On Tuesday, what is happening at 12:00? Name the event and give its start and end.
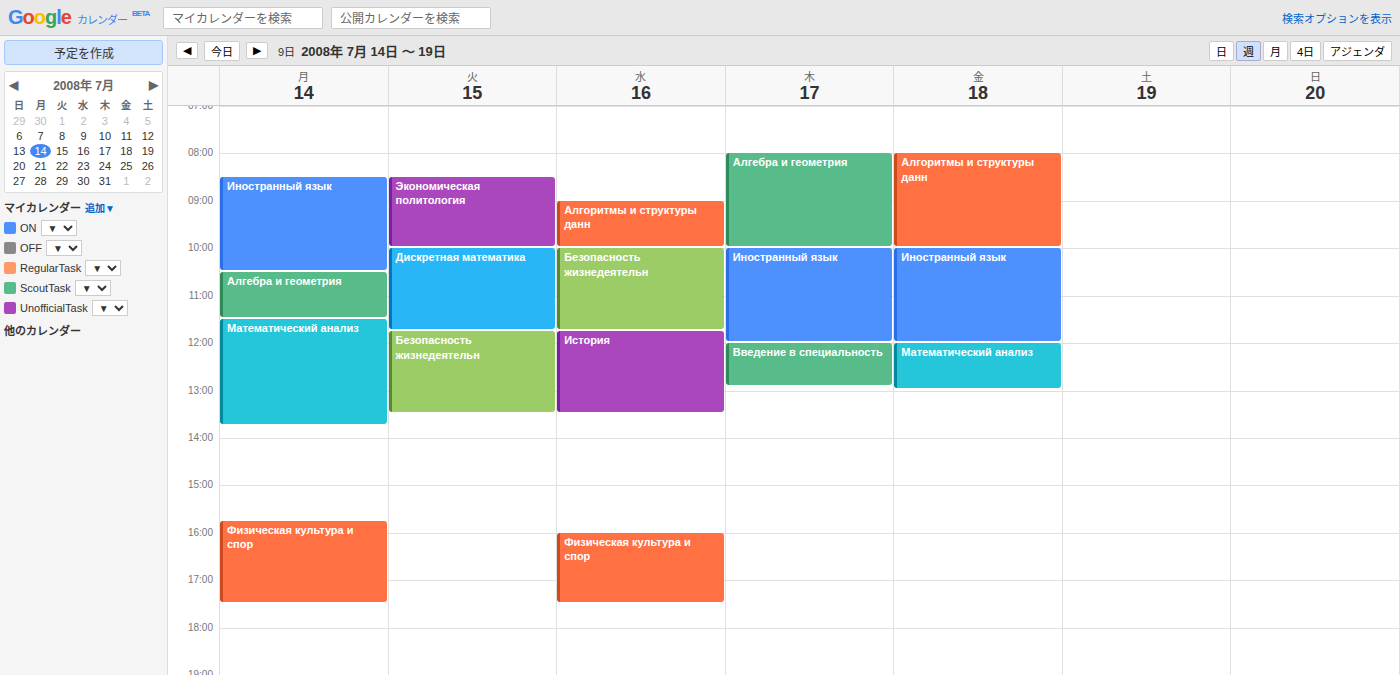
"Безопасность жизнедеятельн", 11:45 to 13:30